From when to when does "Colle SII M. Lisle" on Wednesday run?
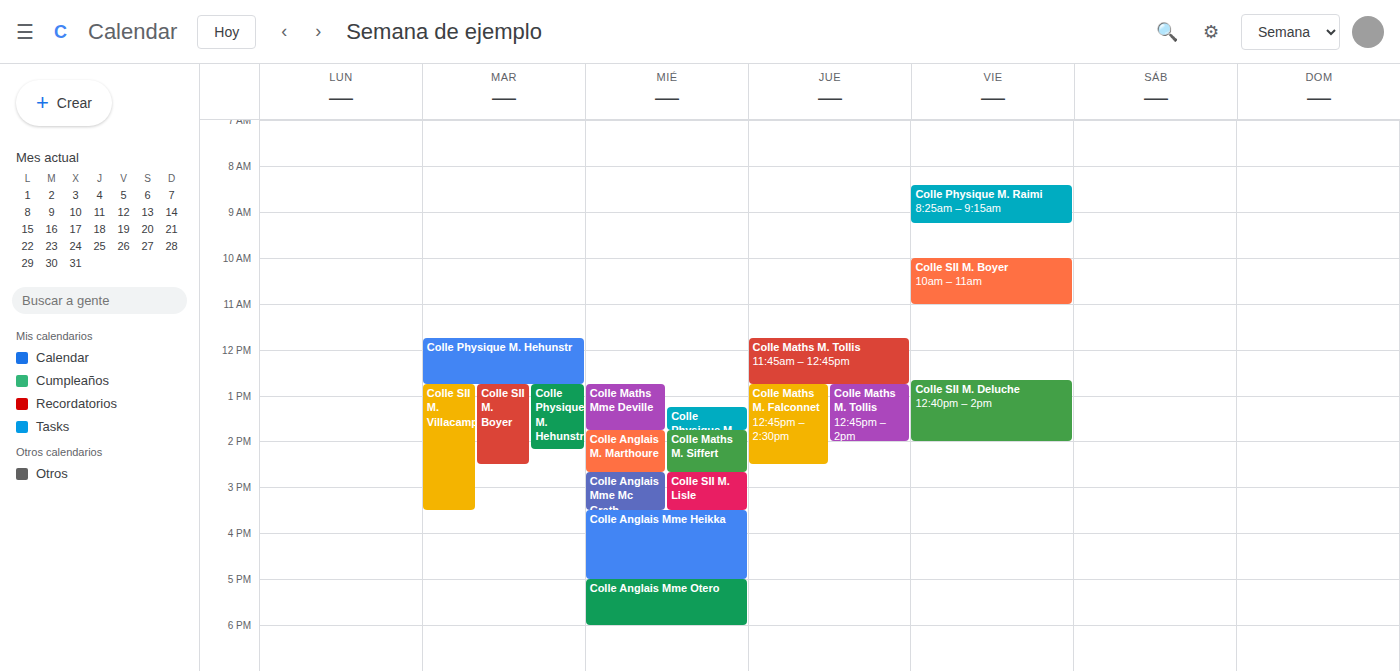
2:40 PM to 3:30 PM